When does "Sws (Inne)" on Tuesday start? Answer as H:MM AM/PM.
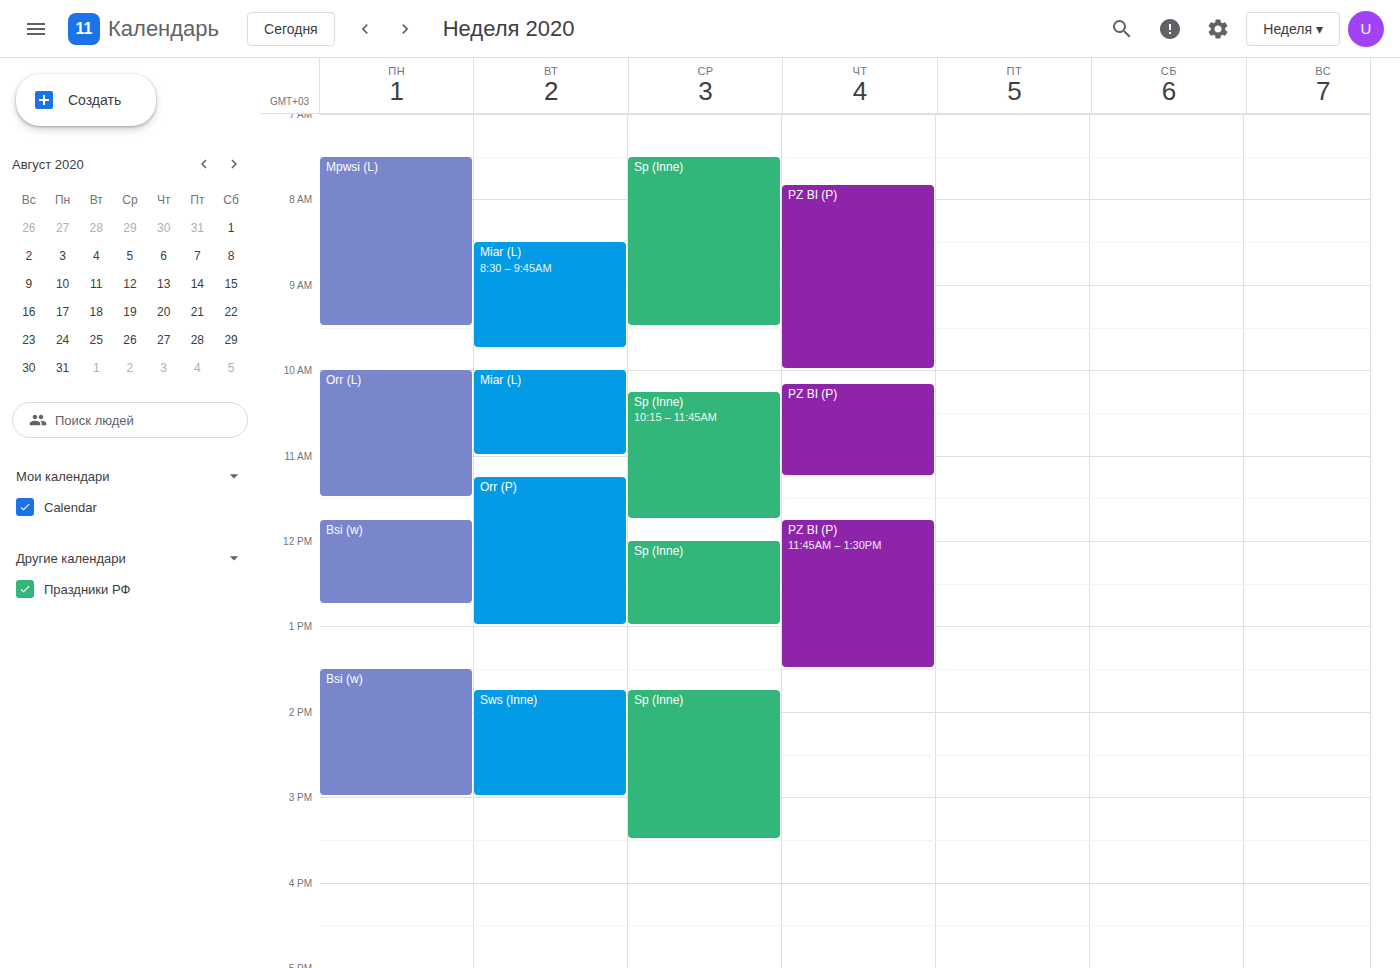
1:45 PM